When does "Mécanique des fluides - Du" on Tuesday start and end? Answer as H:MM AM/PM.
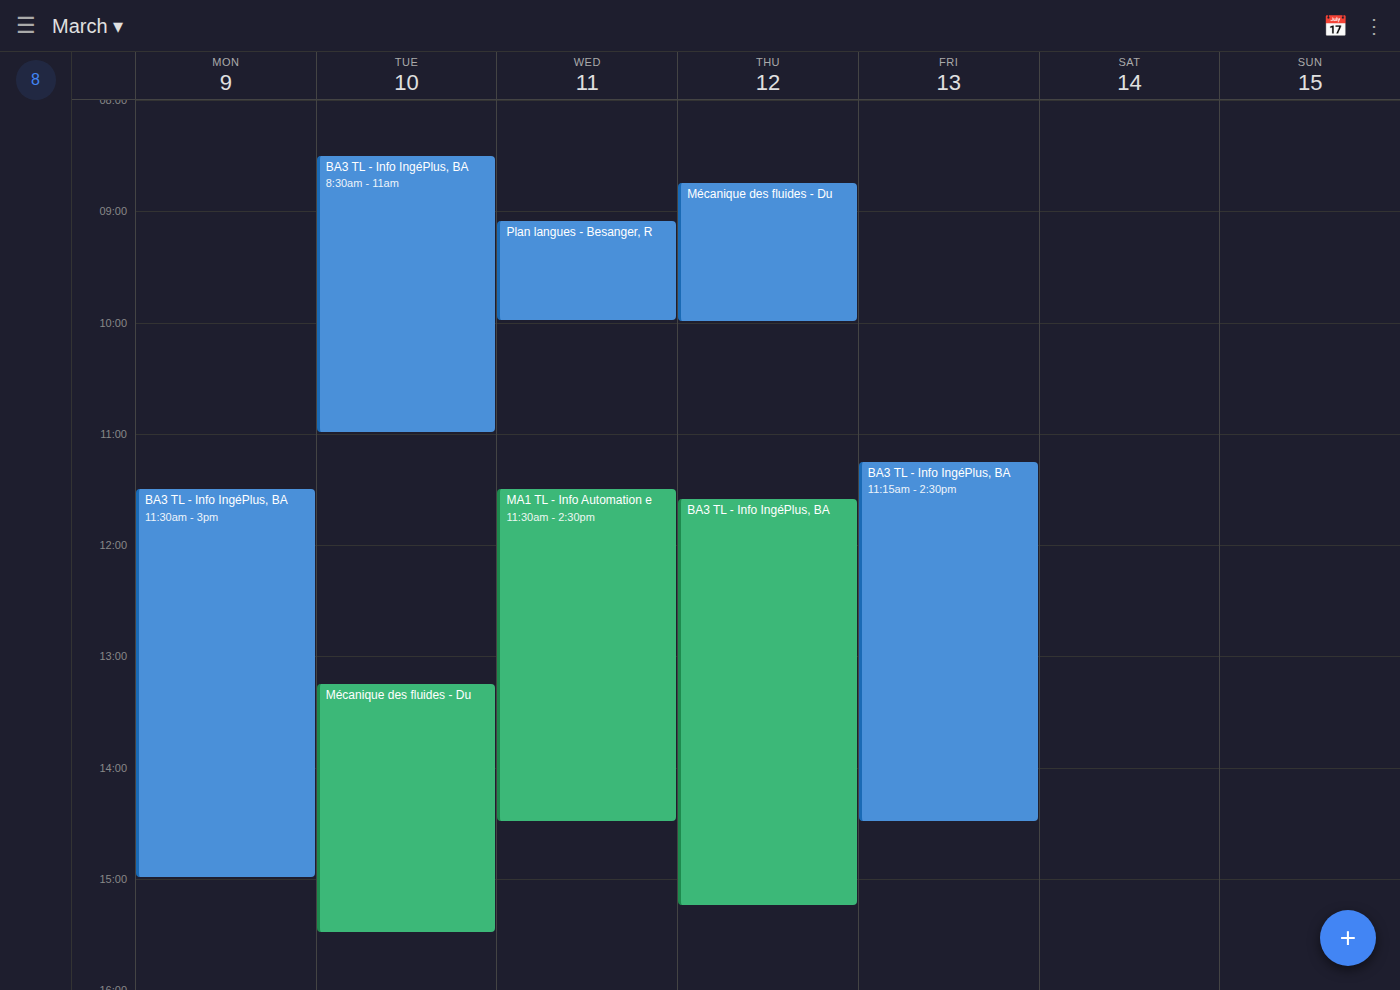
1:15 PM to 3:30 PM